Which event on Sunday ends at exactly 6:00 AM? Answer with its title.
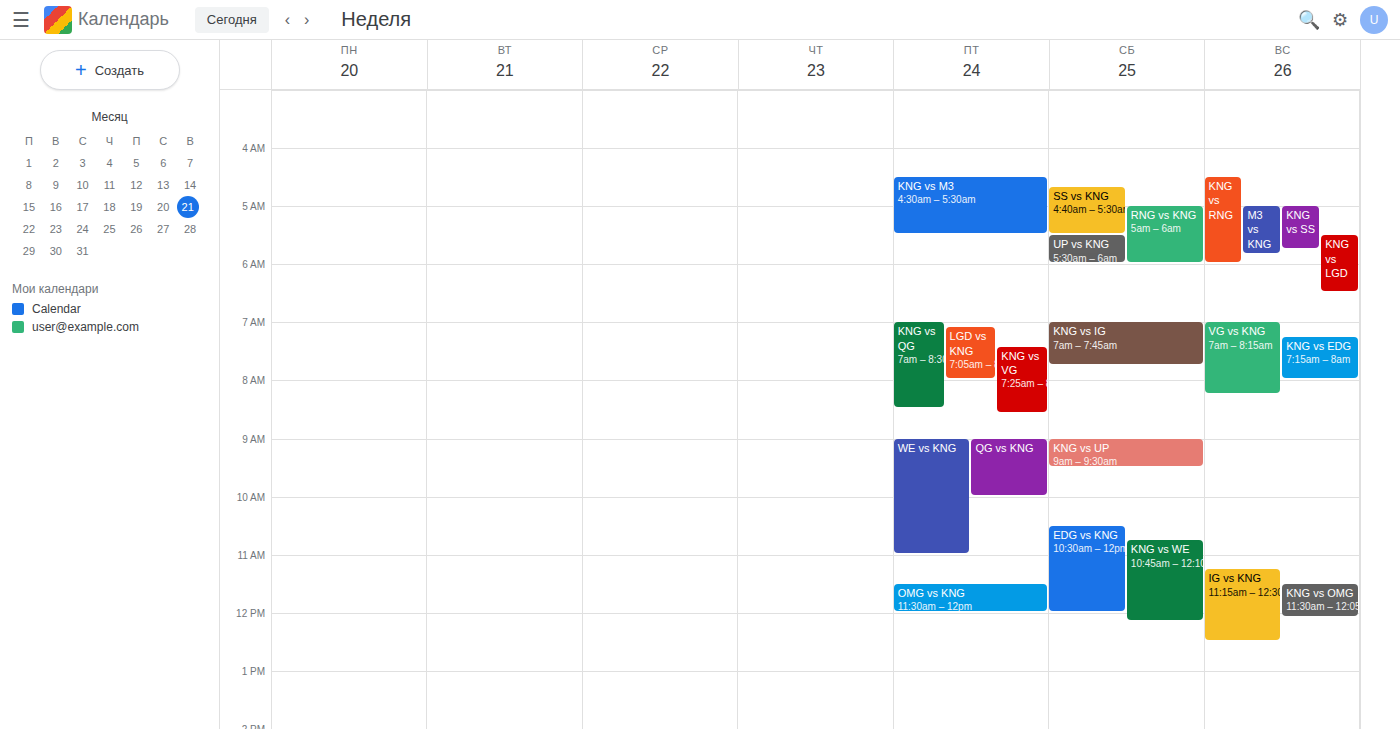
"KNG vs RNG"